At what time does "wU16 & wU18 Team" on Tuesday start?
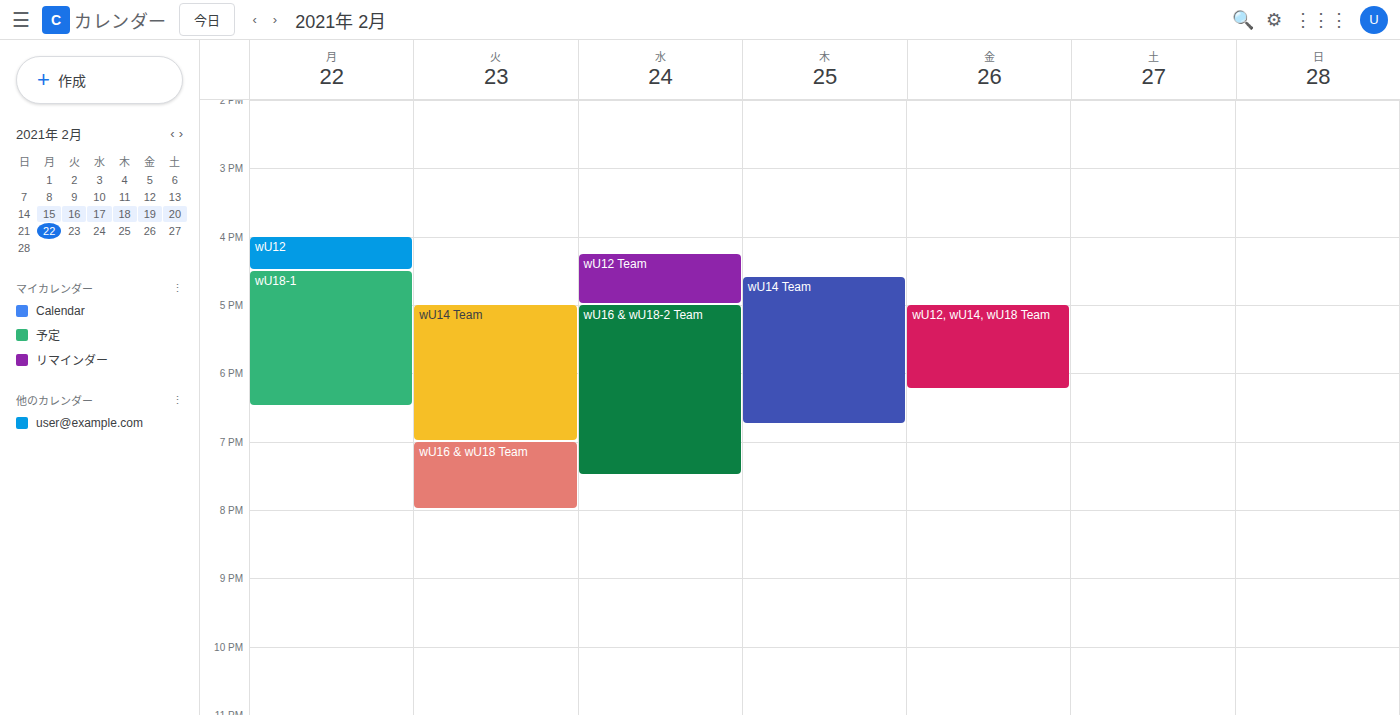
7:00 PM